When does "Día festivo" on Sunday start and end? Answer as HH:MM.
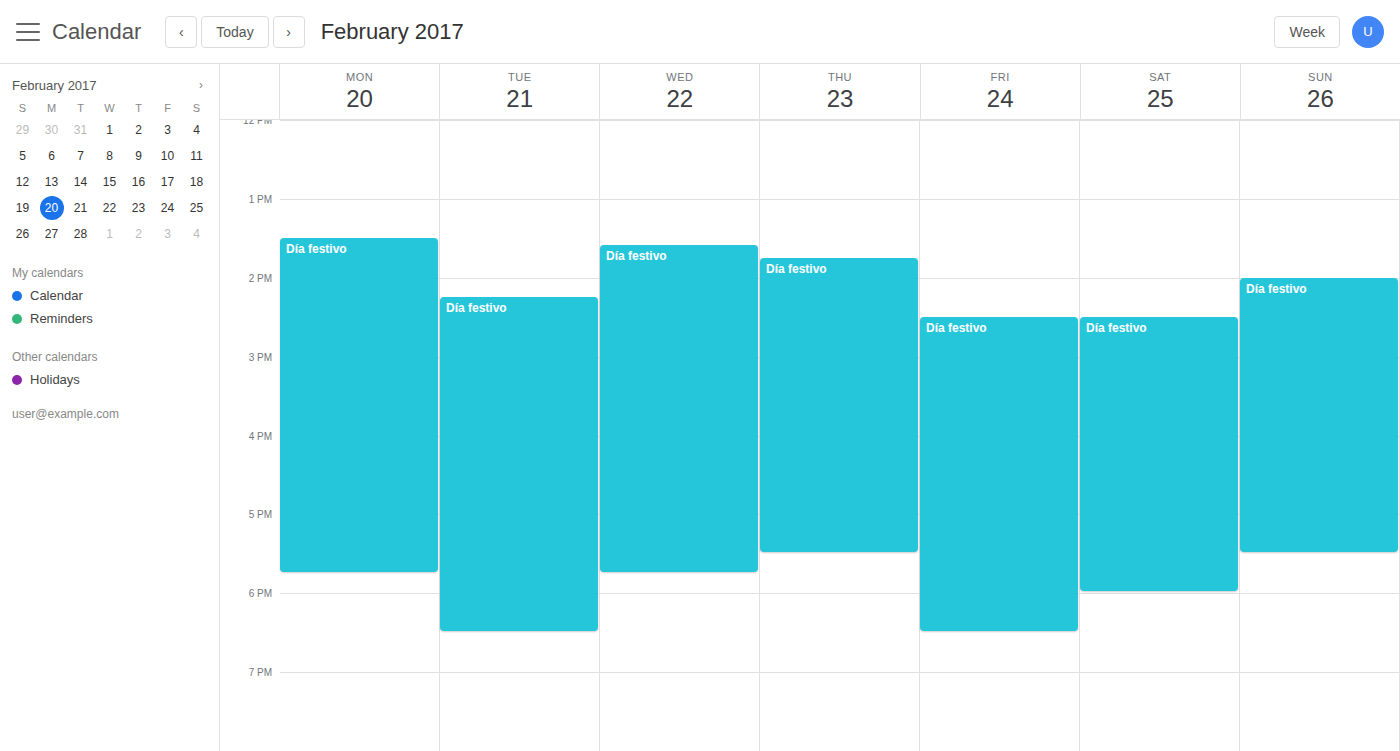
14:00 to 17:30